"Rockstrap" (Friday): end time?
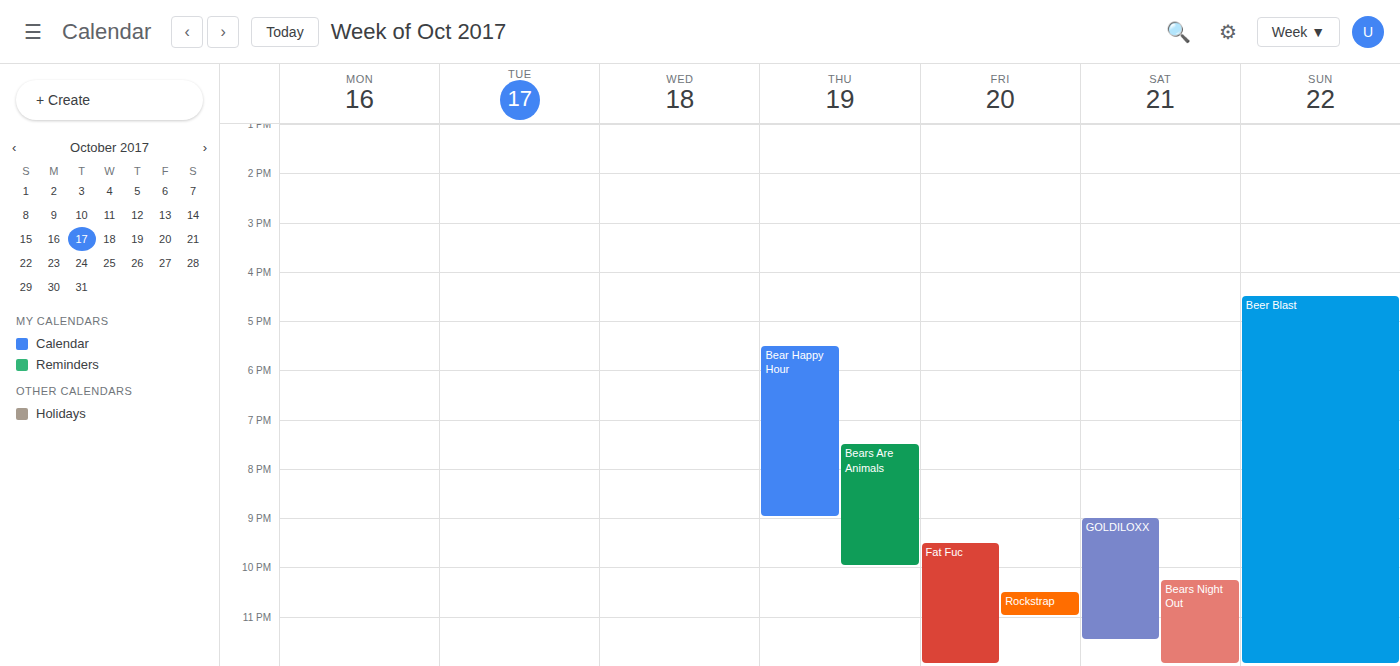
23:00